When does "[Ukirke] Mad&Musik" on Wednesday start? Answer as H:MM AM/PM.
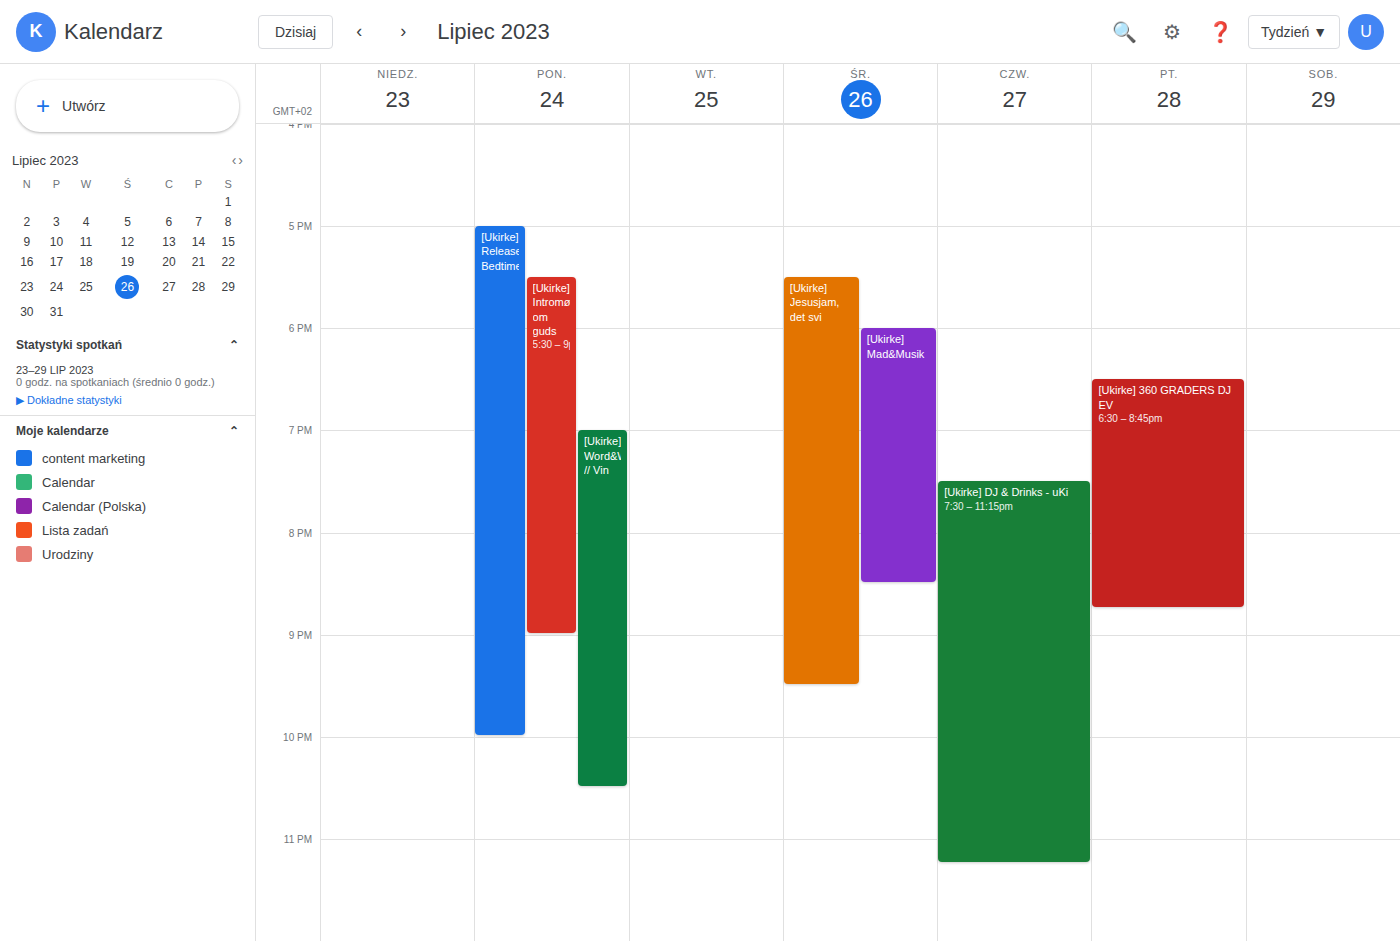
6:00 PM